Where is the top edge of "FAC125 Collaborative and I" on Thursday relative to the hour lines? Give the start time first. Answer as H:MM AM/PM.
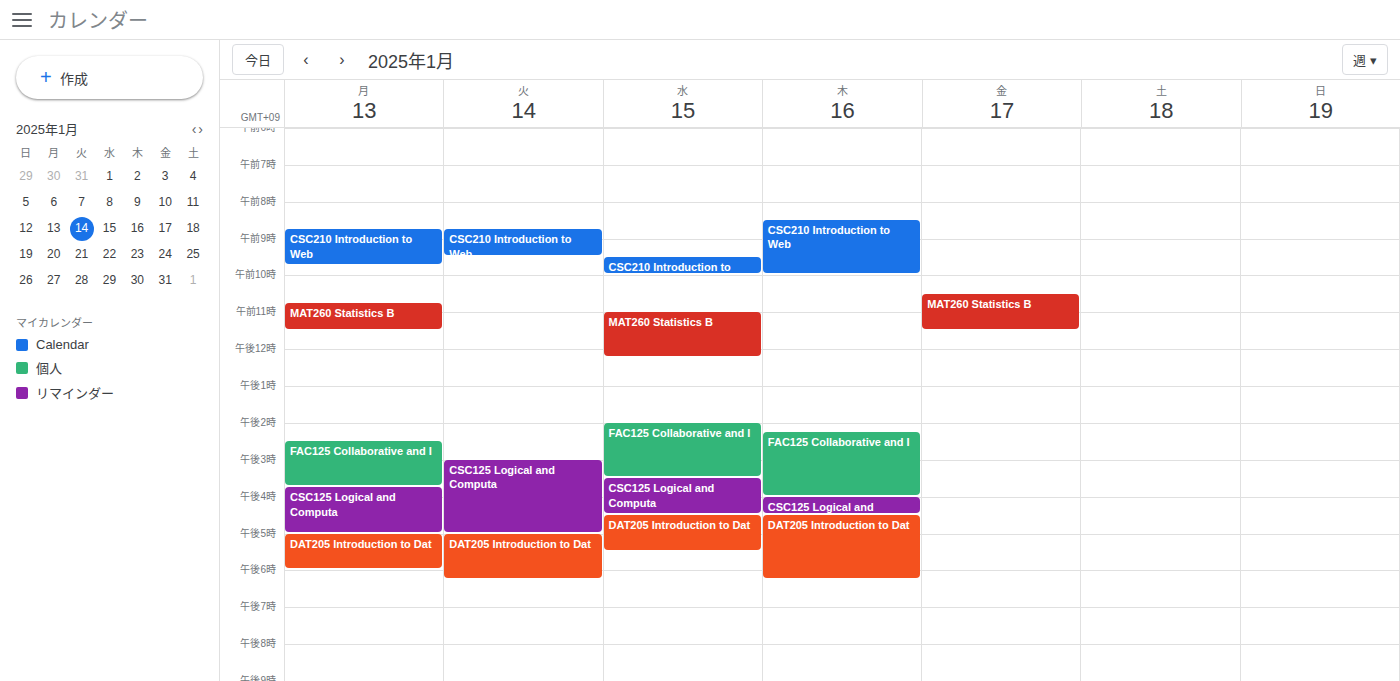
2:15 PM -- neither: a quarter of the way from the 2 PM line to the 3 PM line.